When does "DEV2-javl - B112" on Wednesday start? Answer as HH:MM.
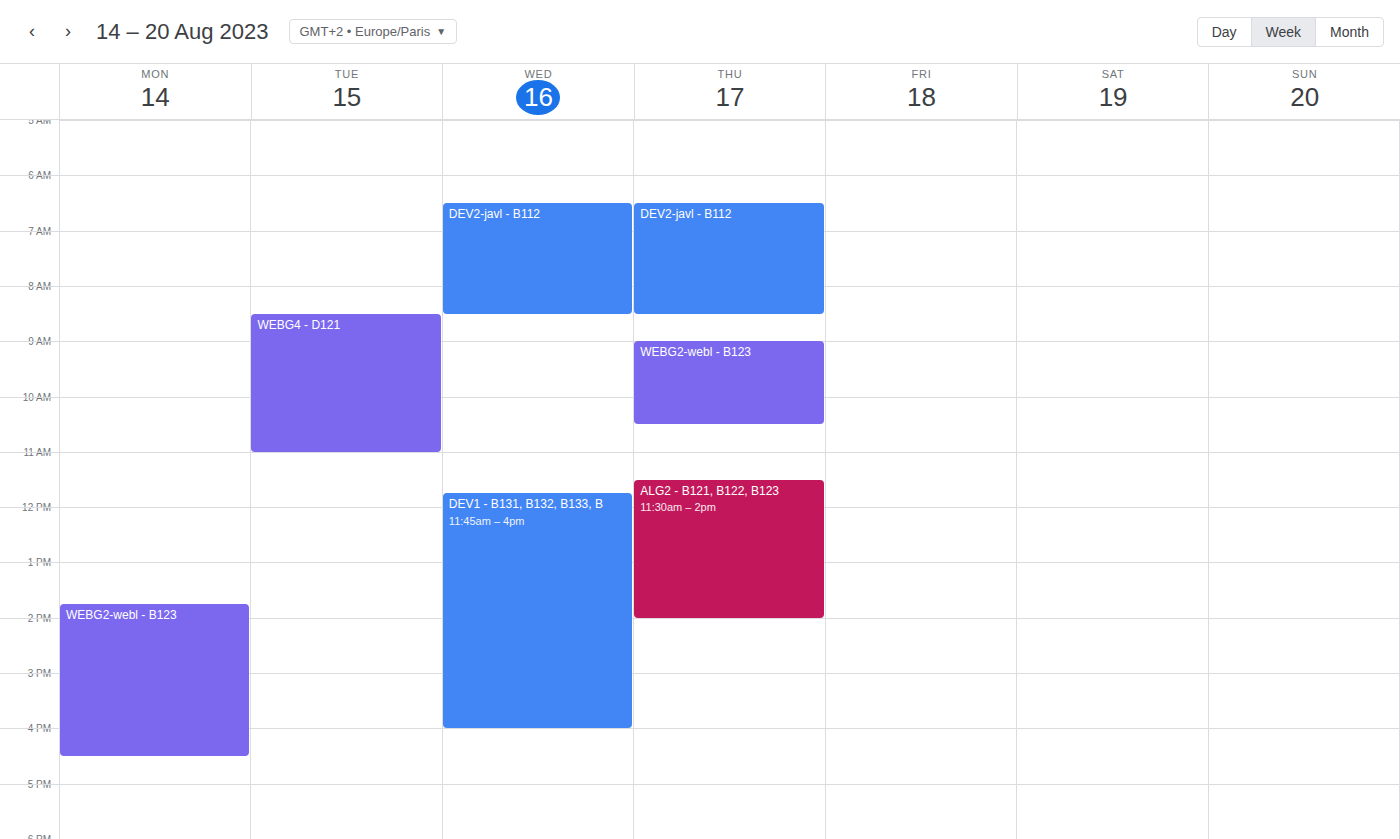
06:30